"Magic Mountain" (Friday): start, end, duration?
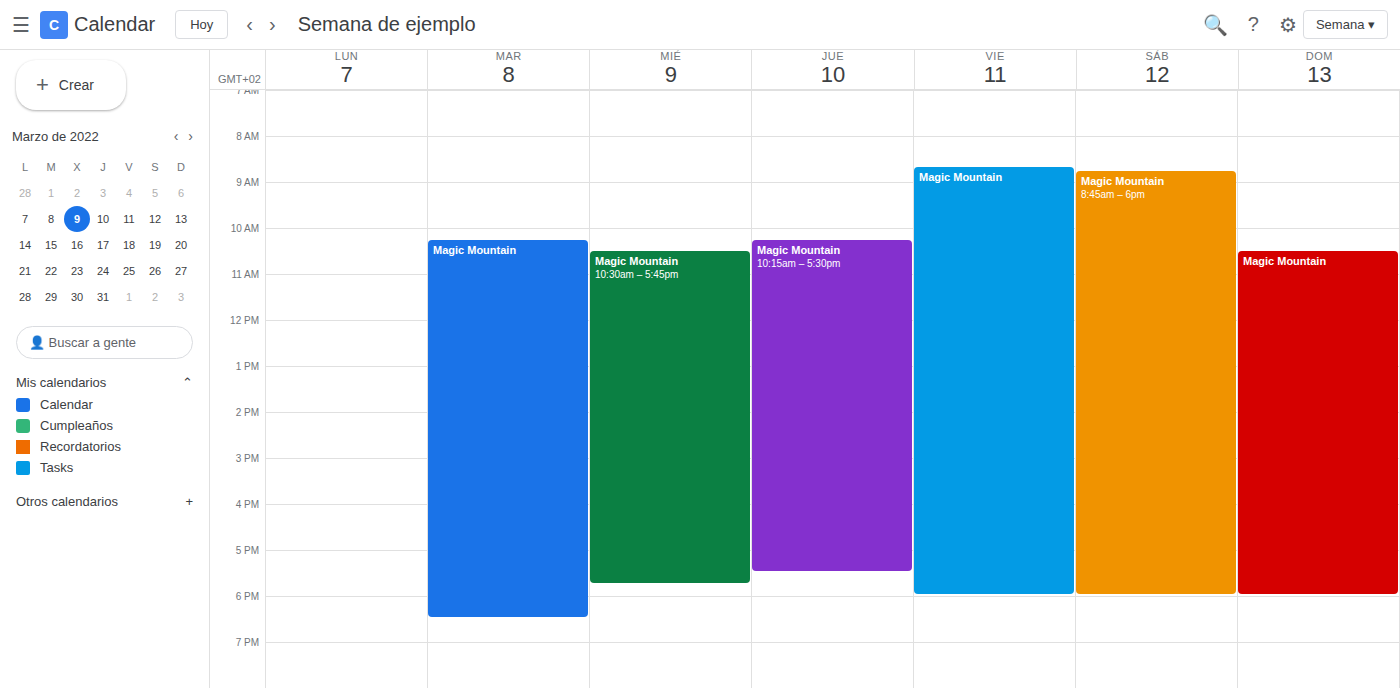
8:40 AM to 6:00 PM, 9 hours 20 minutes